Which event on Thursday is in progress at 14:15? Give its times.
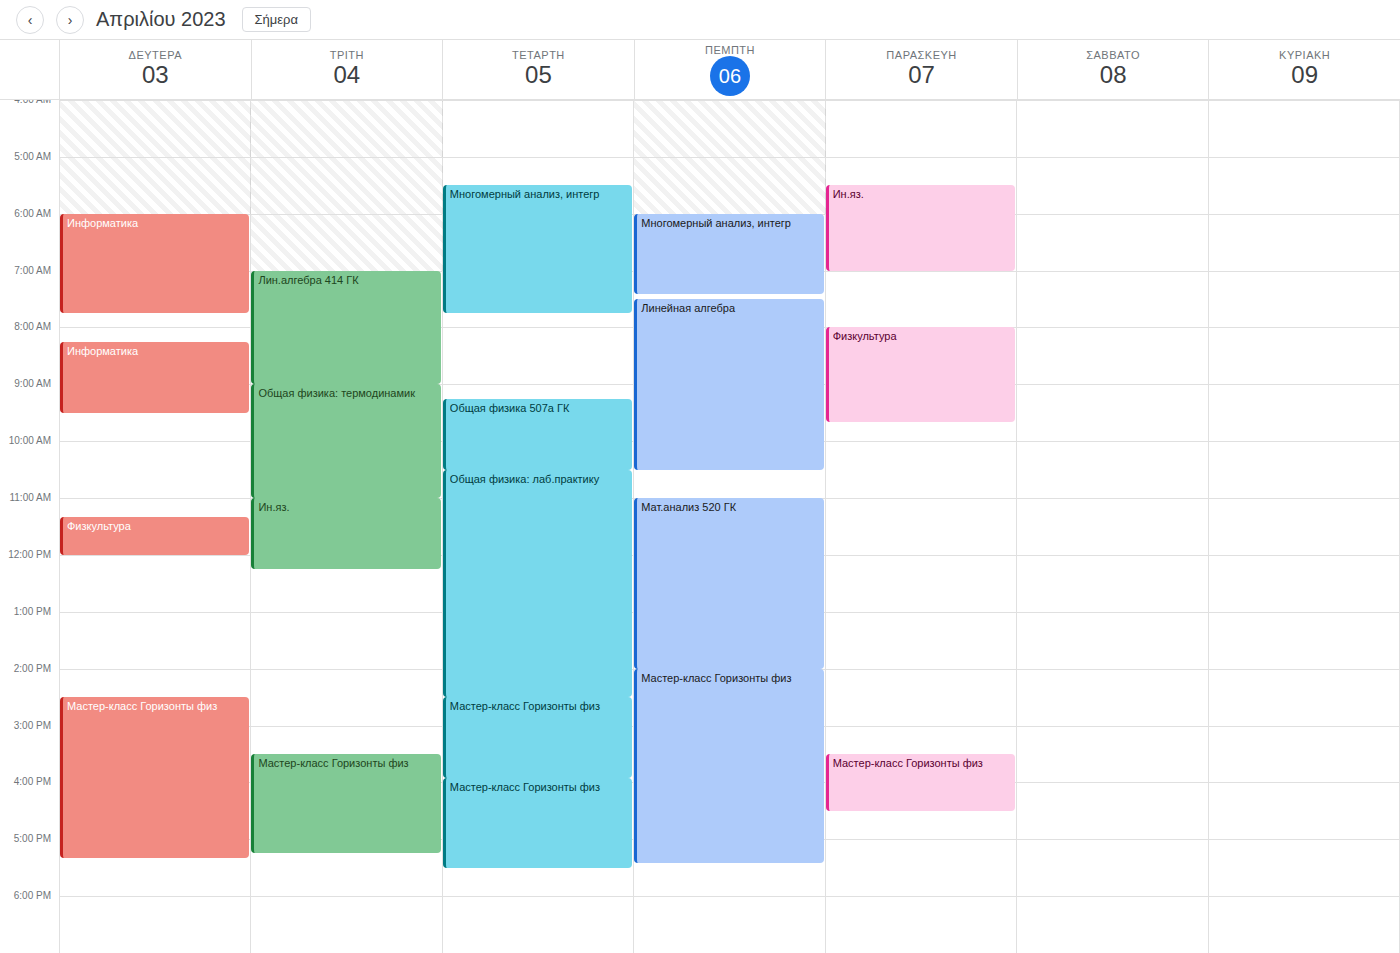
"Мастер-класс Горизонты физ", 14:00 to 17:25